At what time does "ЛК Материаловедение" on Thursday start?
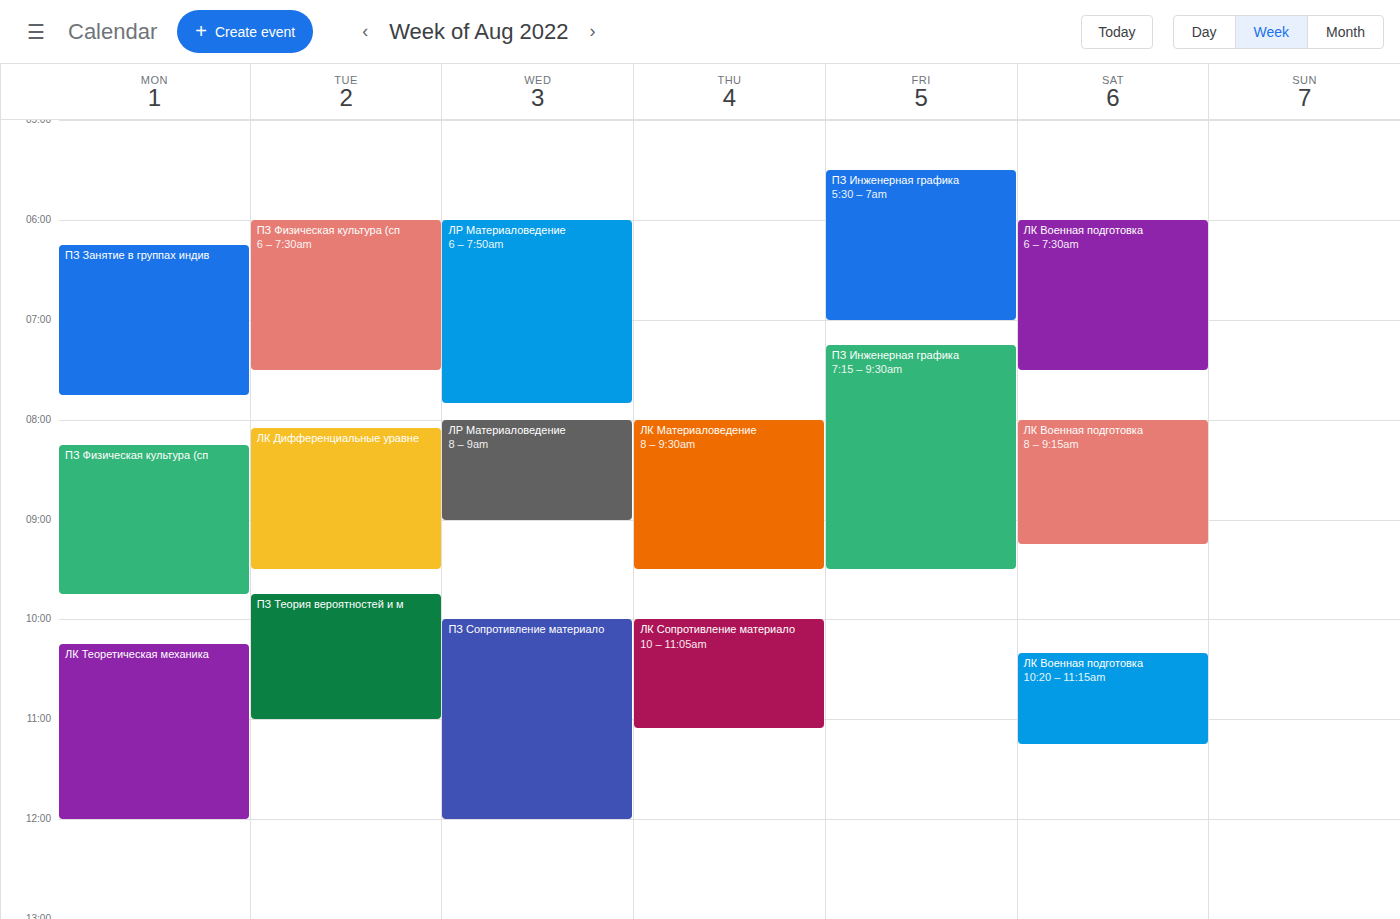
08:00